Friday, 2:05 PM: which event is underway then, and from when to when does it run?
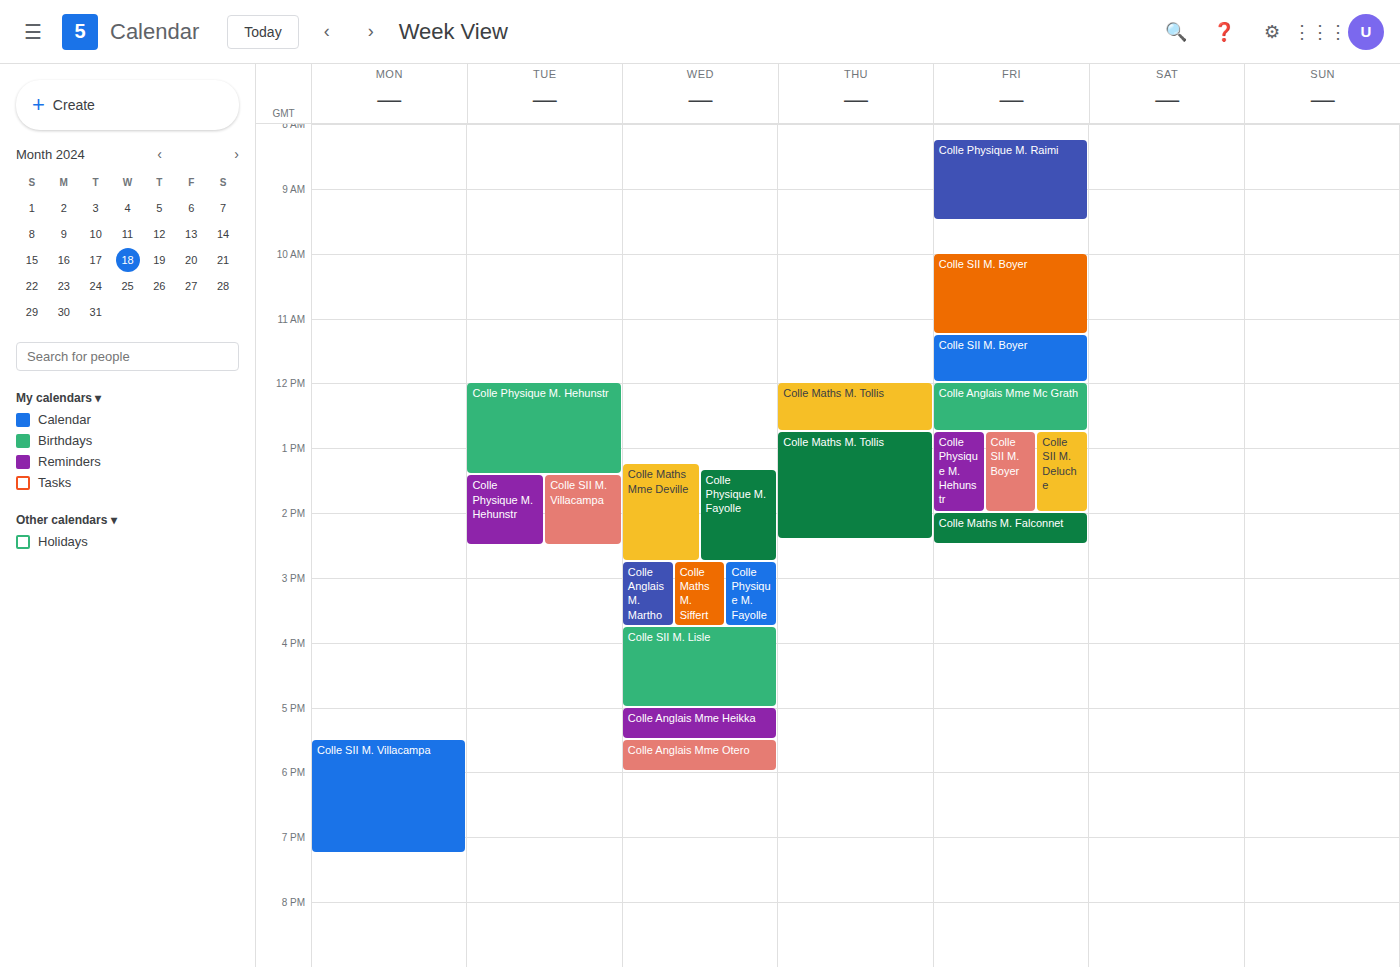
"Colle Maths M. Falconnet", 2:00 PM to 2:30 PM